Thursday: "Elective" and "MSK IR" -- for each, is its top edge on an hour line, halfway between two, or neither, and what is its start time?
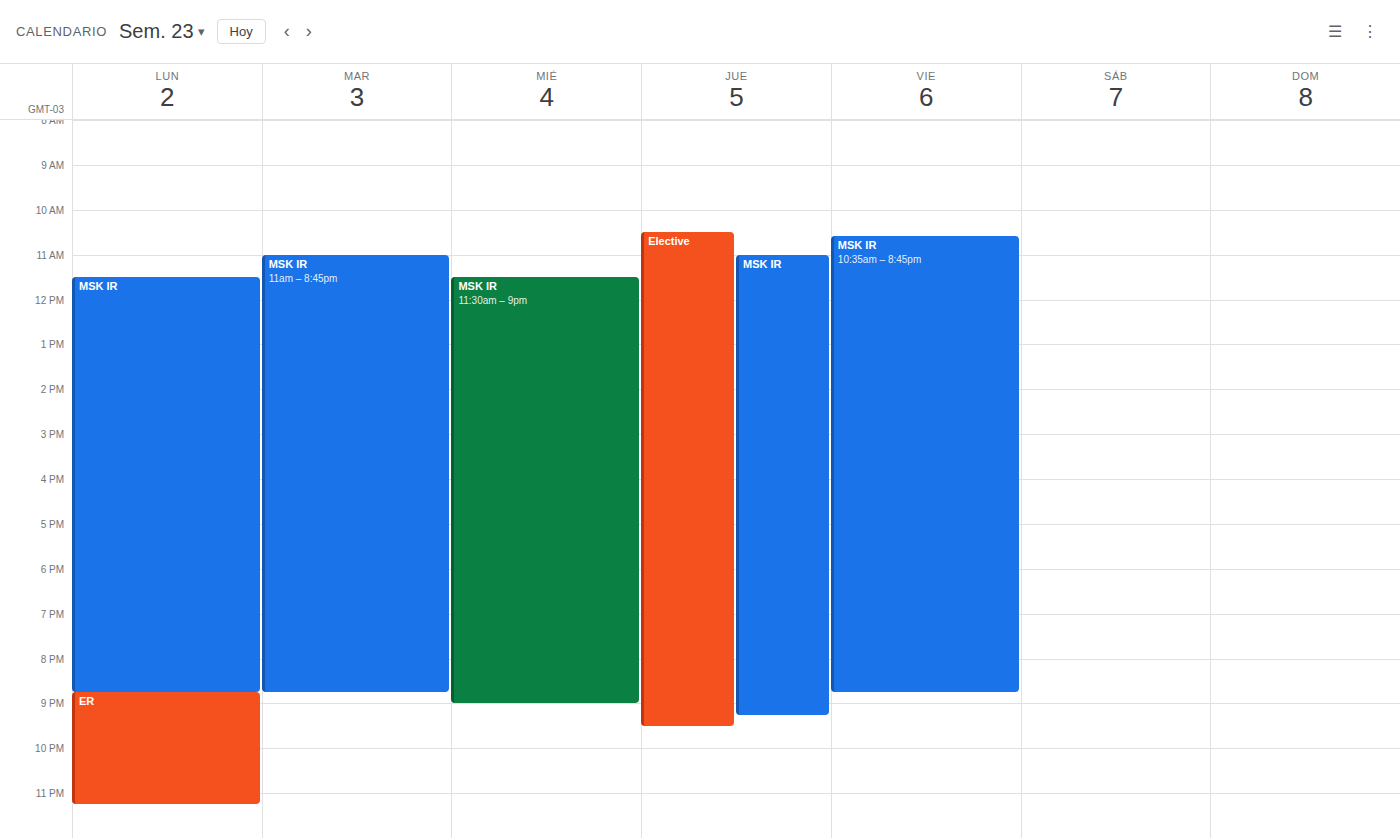
"Elective": 10:30 AM, halfway between the 10 AM and 11 AM lines. "MSK IR": 11:00 AM, exactly on the 11 AM line.